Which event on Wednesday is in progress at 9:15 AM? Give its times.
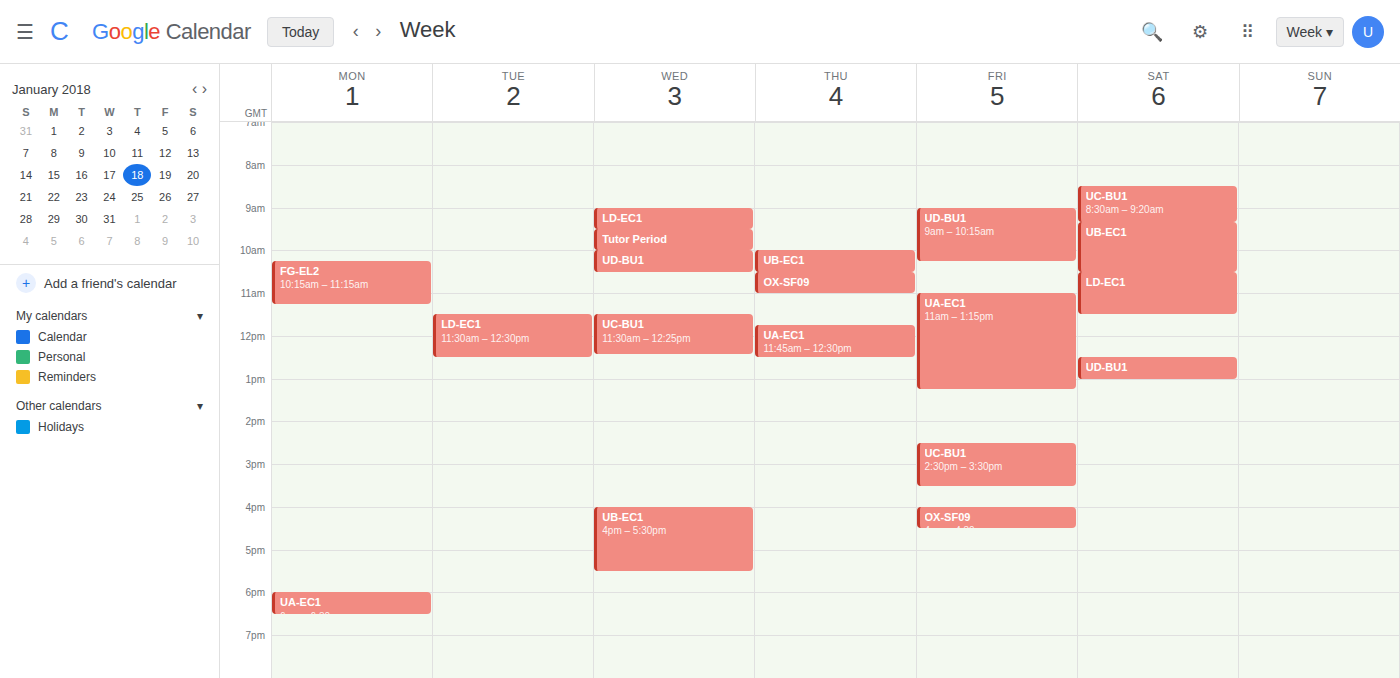
"LD-EC1", 9:00 AM to 9:30 AM